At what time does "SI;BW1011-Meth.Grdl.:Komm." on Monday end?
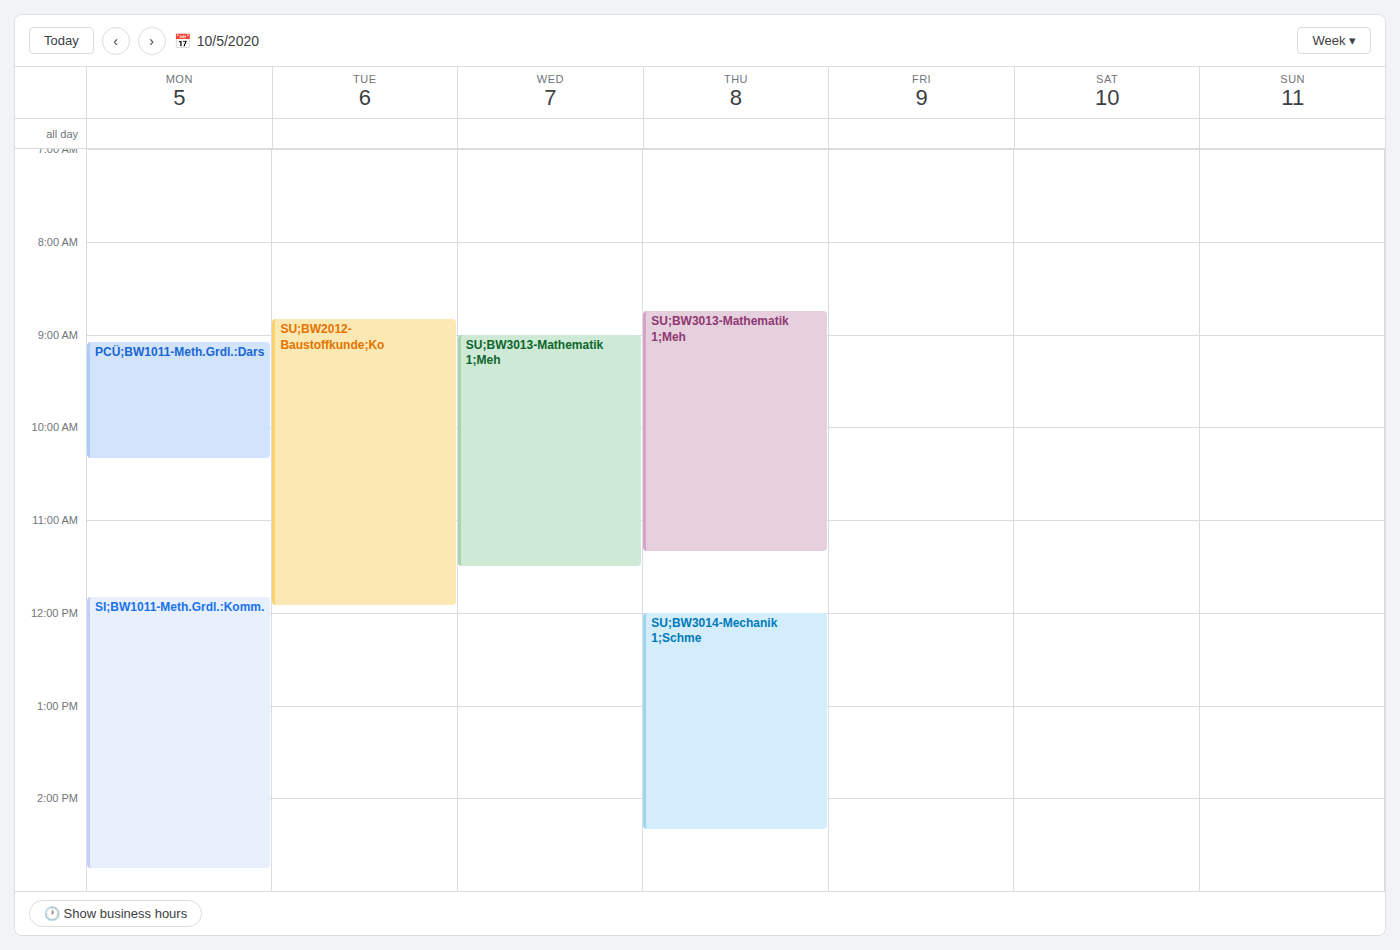
2:45 PM